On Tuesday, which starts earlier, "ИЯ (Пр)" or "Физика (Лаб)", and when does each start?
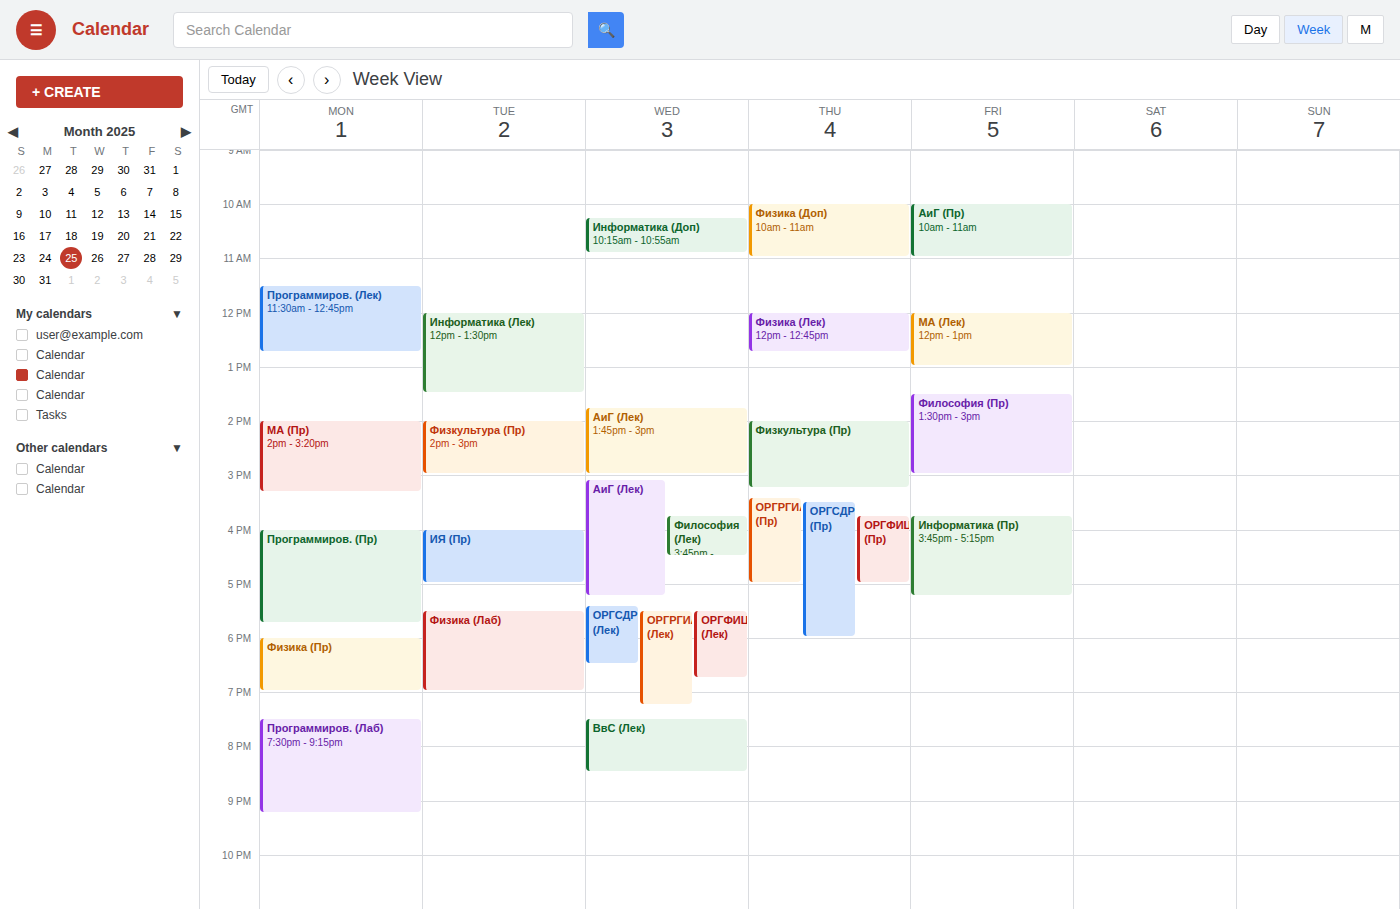
"ИЯ (Пр)" 4:00 PM; "Физика (Лаб)" 5:30 PM.